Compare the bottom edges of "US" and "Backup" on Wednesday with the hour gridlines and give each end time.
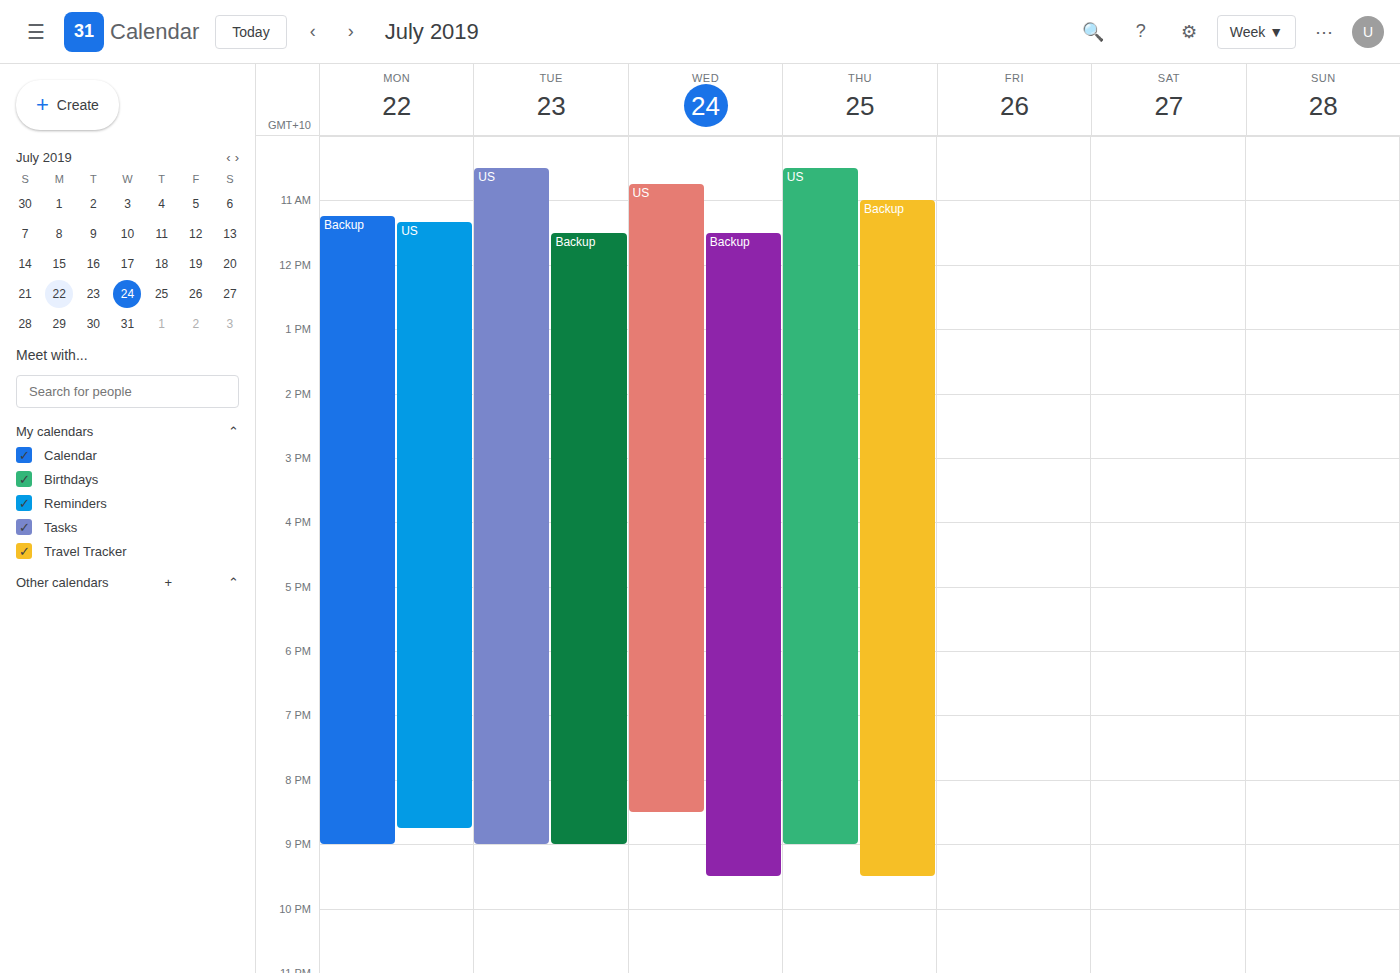
"US": 20:30, halfway between the 20:00 and 21:00 lines. "Backup": 21:30, halfway between the 21:00 and 22:00 lines.